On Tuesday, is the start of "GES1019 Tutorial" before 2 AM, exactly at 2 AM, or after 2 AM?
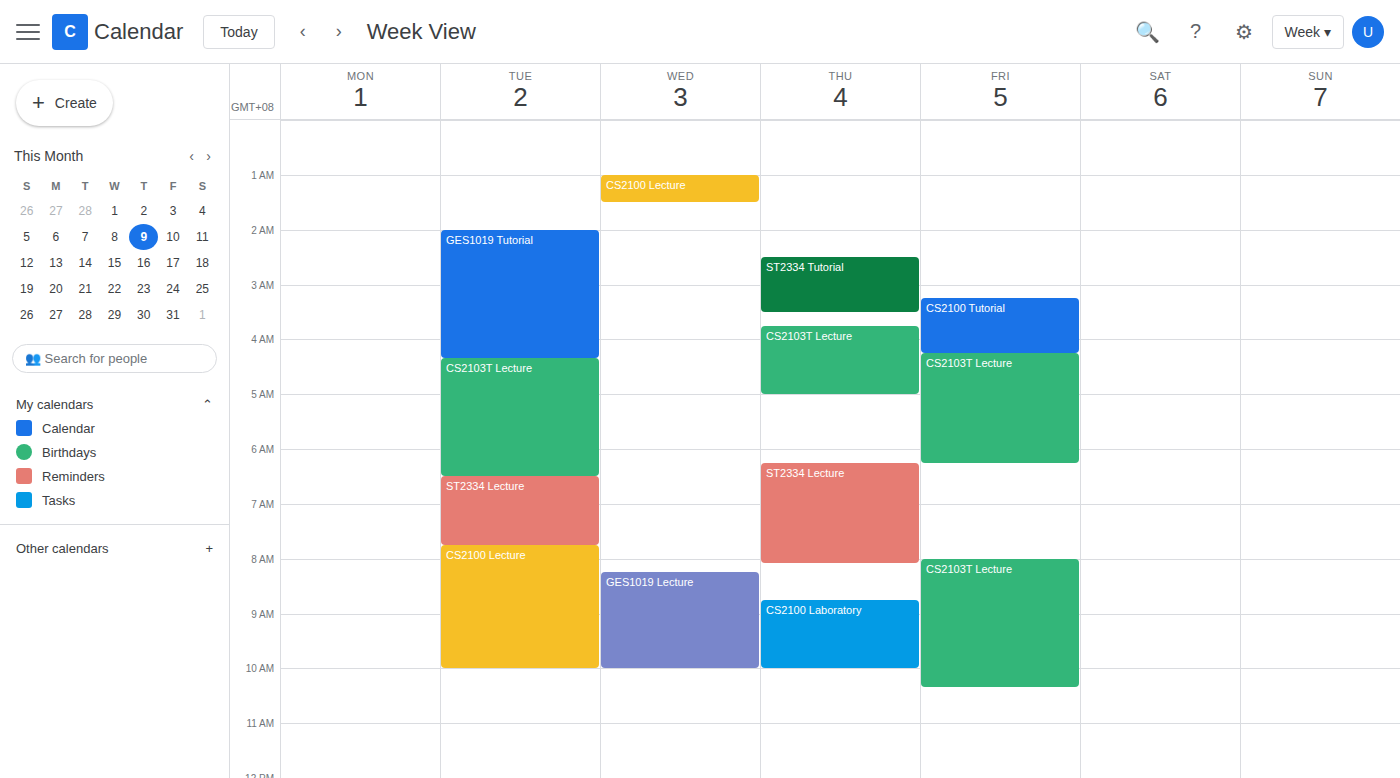
2:00 AM -- exactly at 2 AM, on the 2 AM line.